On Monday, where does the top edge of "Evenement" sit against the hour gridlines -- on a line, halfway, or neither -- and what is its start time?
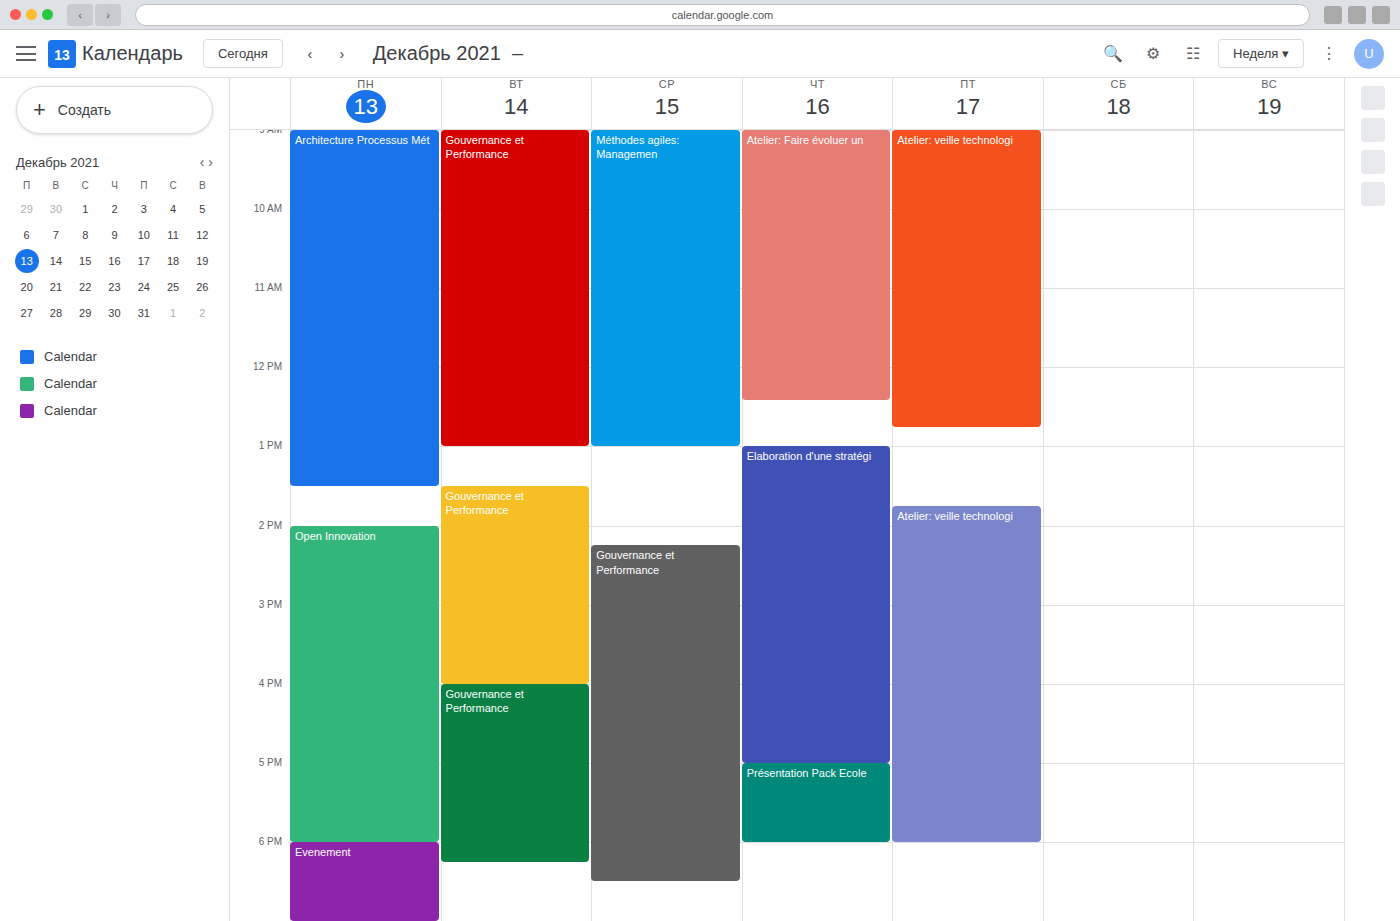
6:00 PM -- exactly on the 6 PM line.